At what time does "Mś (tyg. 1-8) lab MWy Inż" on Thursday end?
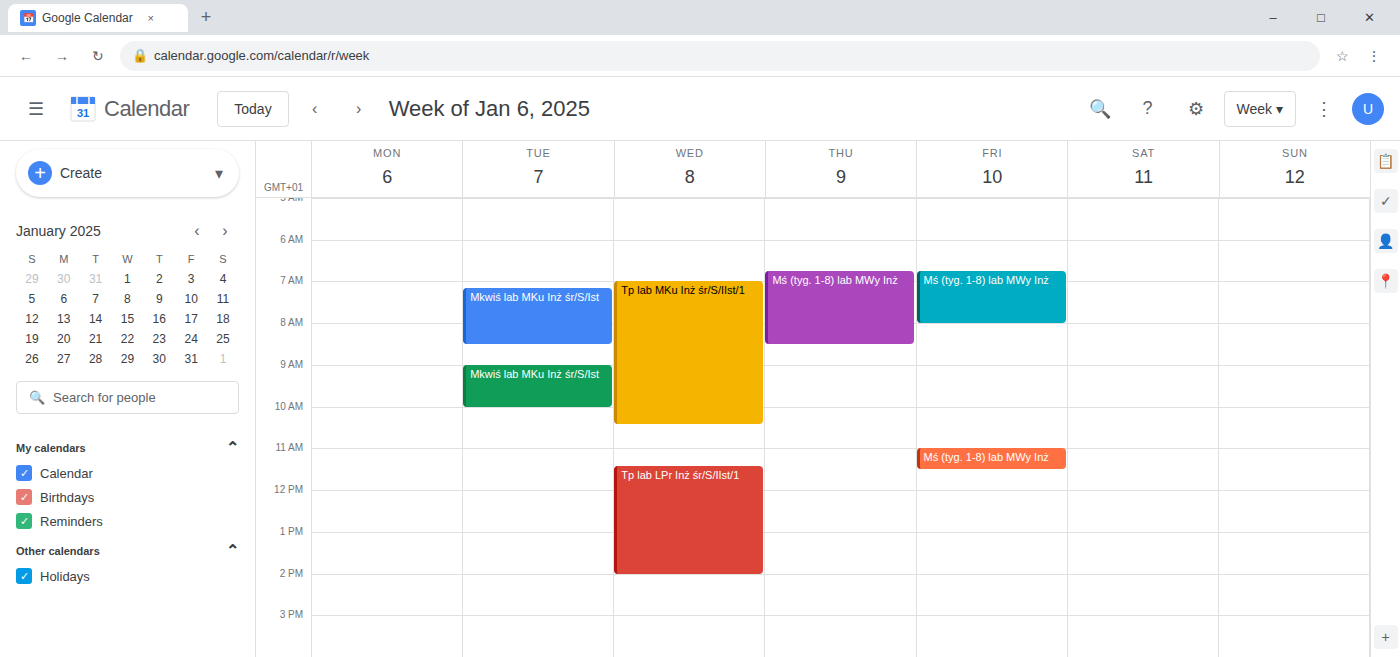
8:30 AM